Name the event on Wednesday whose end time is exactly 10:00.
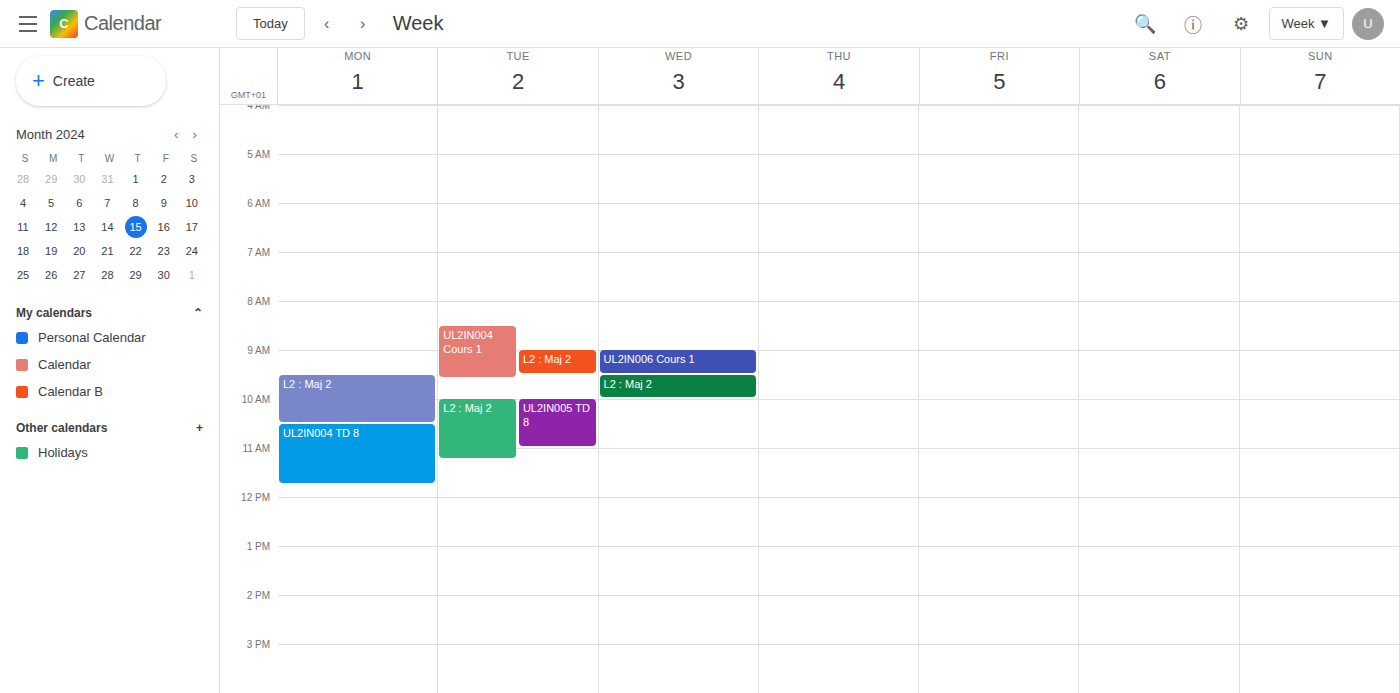
"L2 : Maj 2"